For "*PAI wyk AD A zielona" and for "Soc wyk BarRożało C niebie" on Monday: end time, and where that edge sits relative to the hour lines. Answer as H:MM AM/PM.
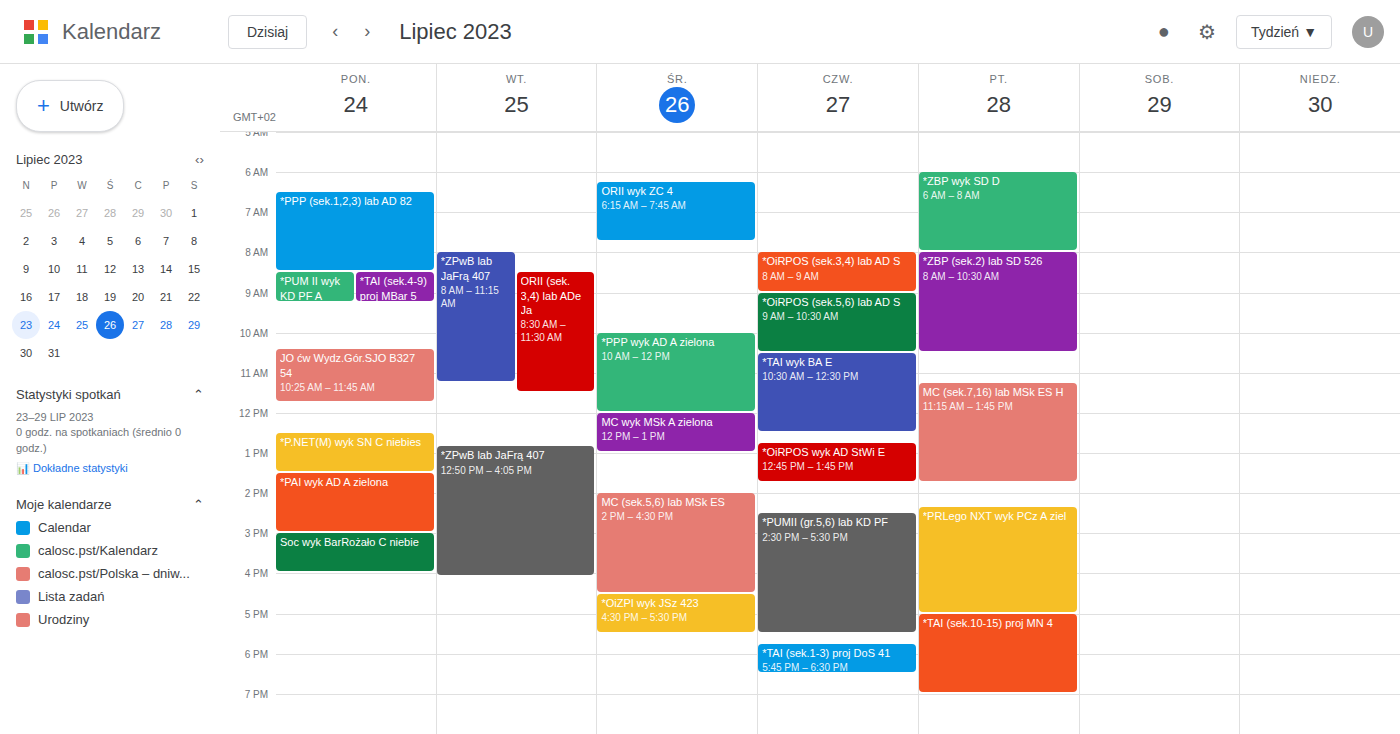
"*PAI wyk AD A zielona": 3:00 PM, exactly on the 3 PM line. "Soc wyk BarRożało C niebie": 4:00 PM, exactly on the 4 PM line.